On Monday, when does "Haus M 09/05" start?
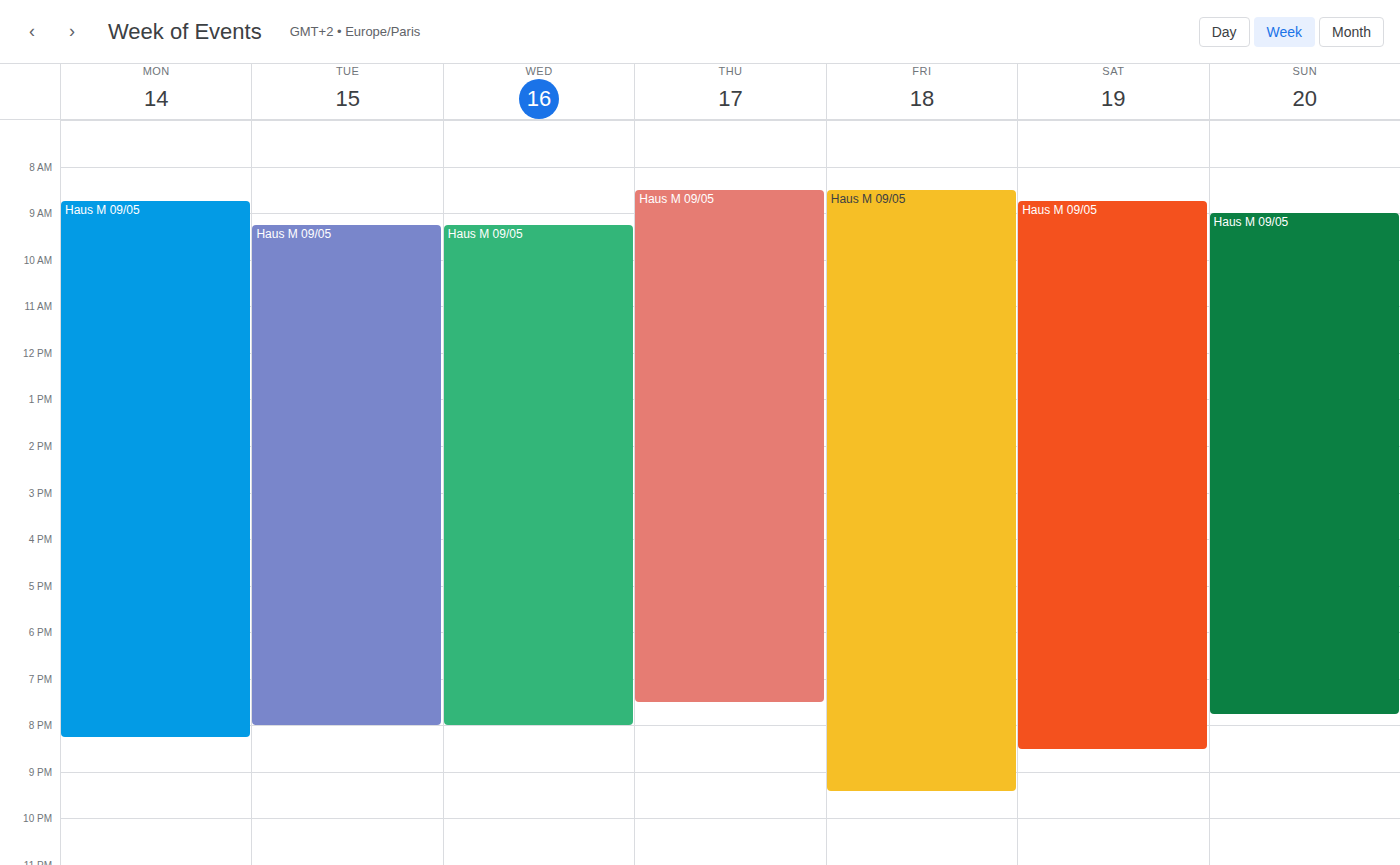
8:45 AM